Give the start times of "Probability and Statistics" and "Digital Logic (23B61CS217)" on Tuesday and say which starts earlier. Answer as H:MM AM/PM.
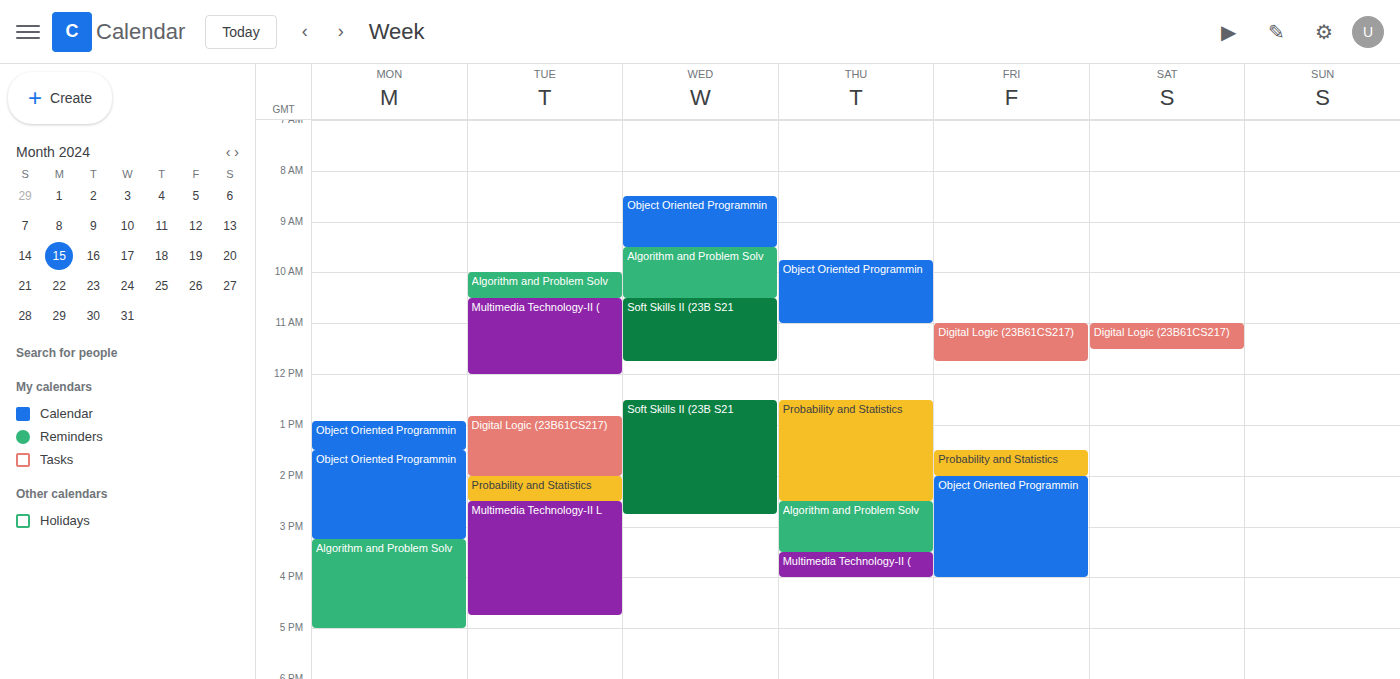
"Digital Logic (23B61CS217)" 12:50 PM; "Probability and Statistics" 2:00 PM.